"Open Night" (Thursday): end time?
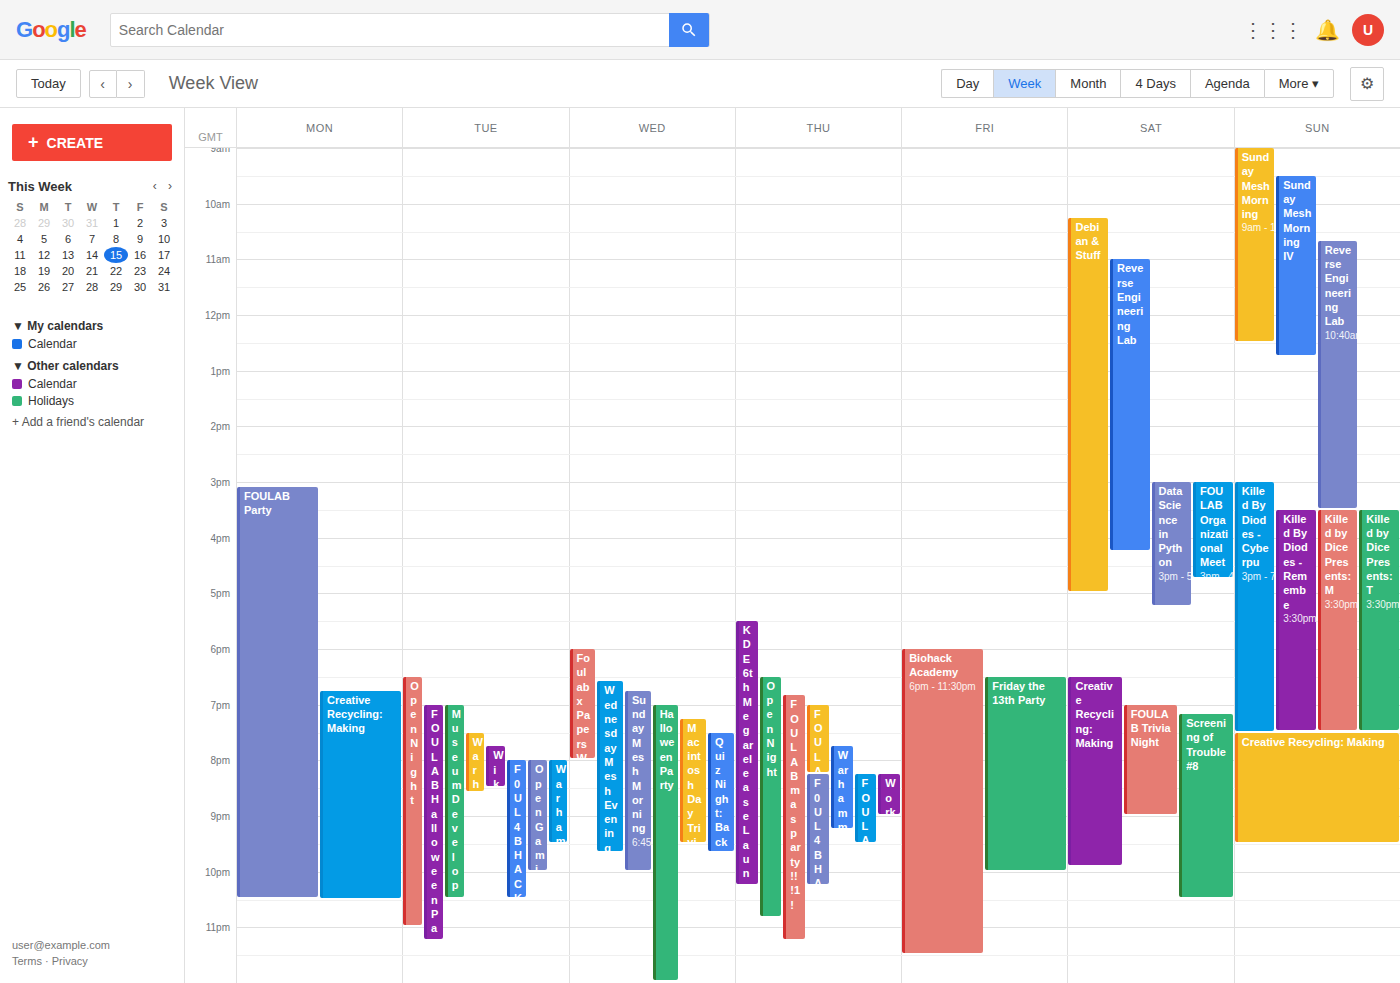
22:50